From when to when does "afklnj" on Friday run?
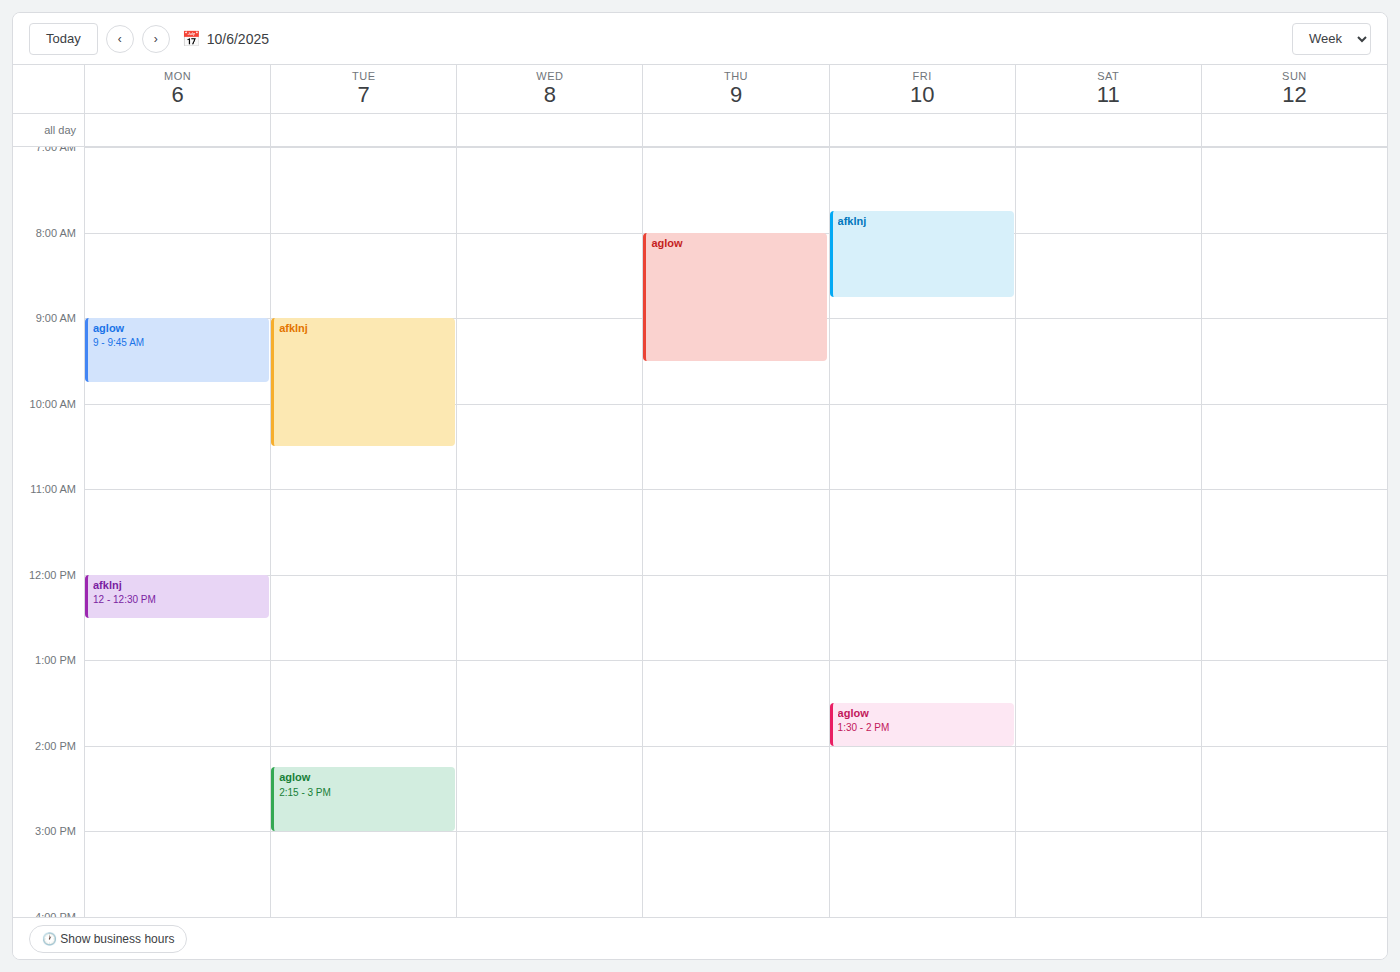
07:45 to 08:45